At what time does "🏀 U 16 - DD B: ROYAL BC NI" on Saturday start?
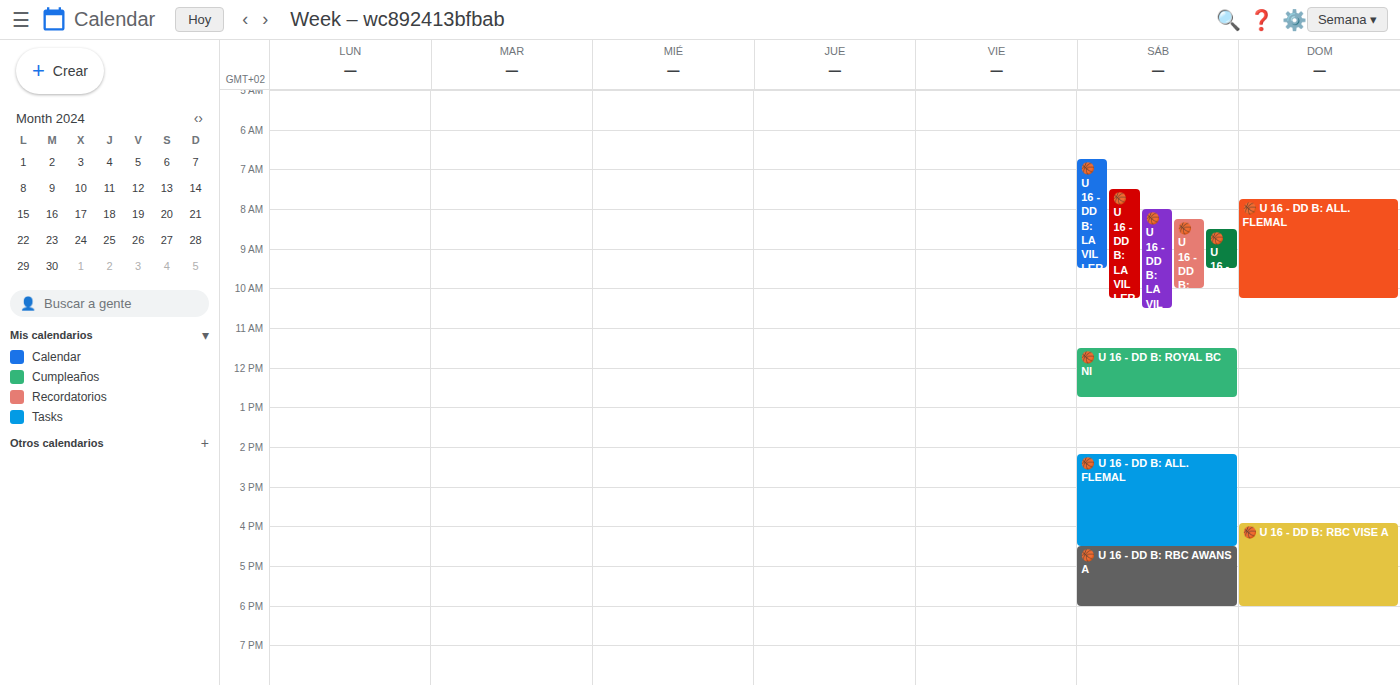
11:30 AM